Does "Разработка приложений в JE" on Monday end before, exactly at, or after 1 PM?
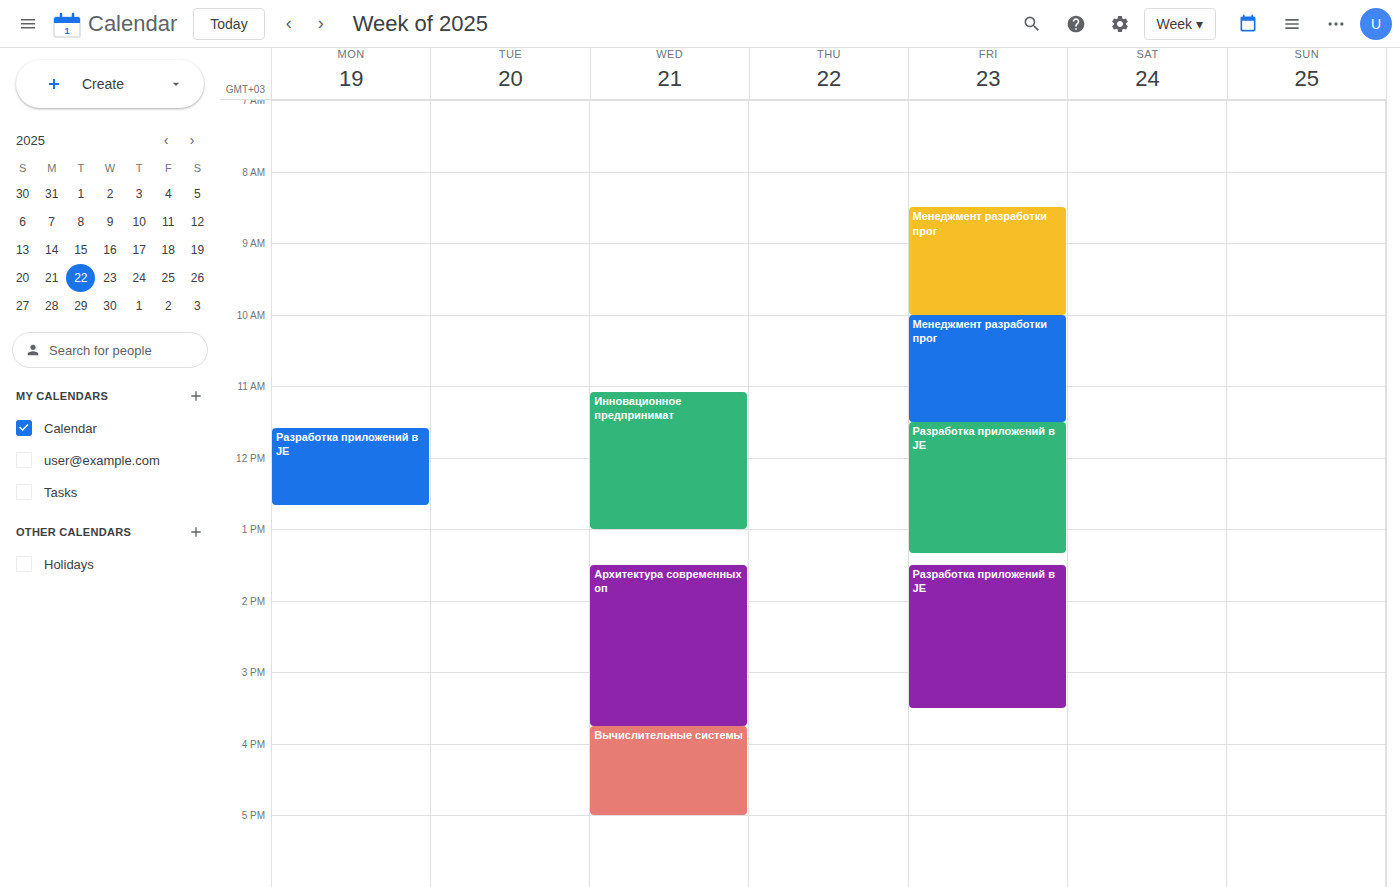
12:40 PM -- before 1 PM, 20 minutes above the 1 PM line.